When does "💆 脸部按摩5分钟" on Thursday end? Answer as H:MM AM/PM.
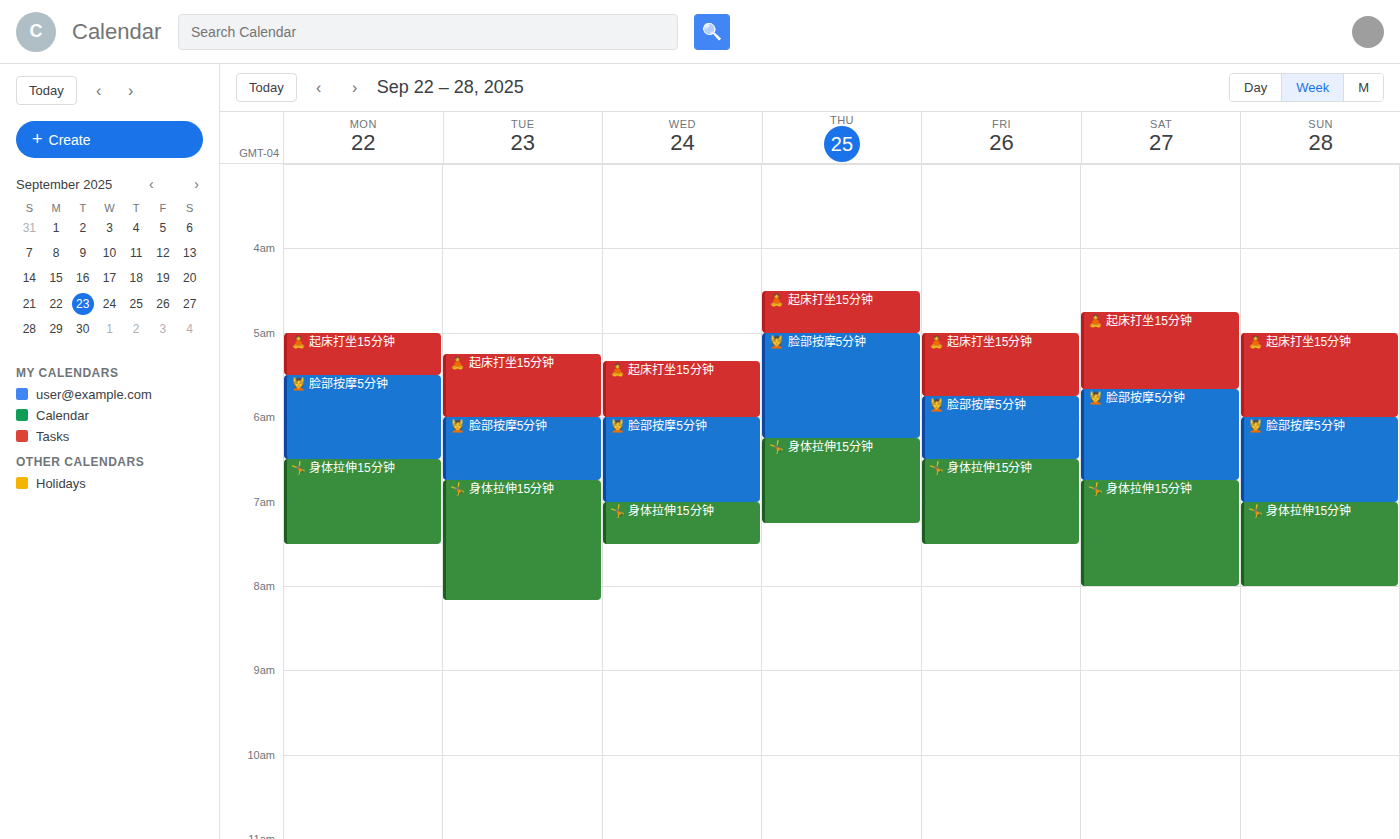
6:15 AM